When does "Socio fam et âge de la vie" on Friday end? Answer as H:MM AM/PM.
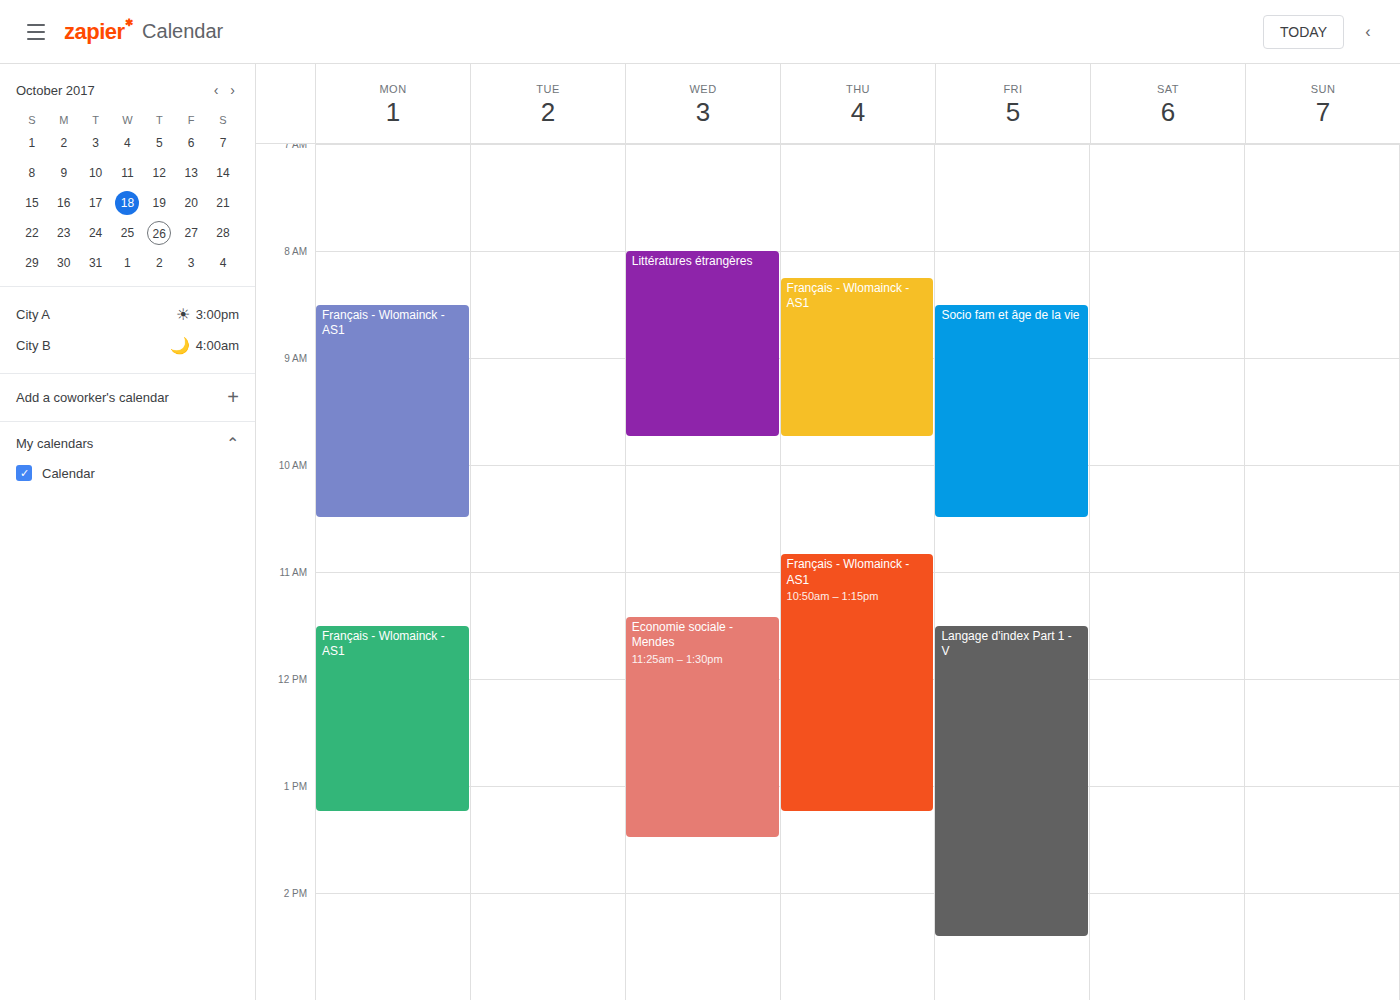
10:30 AM